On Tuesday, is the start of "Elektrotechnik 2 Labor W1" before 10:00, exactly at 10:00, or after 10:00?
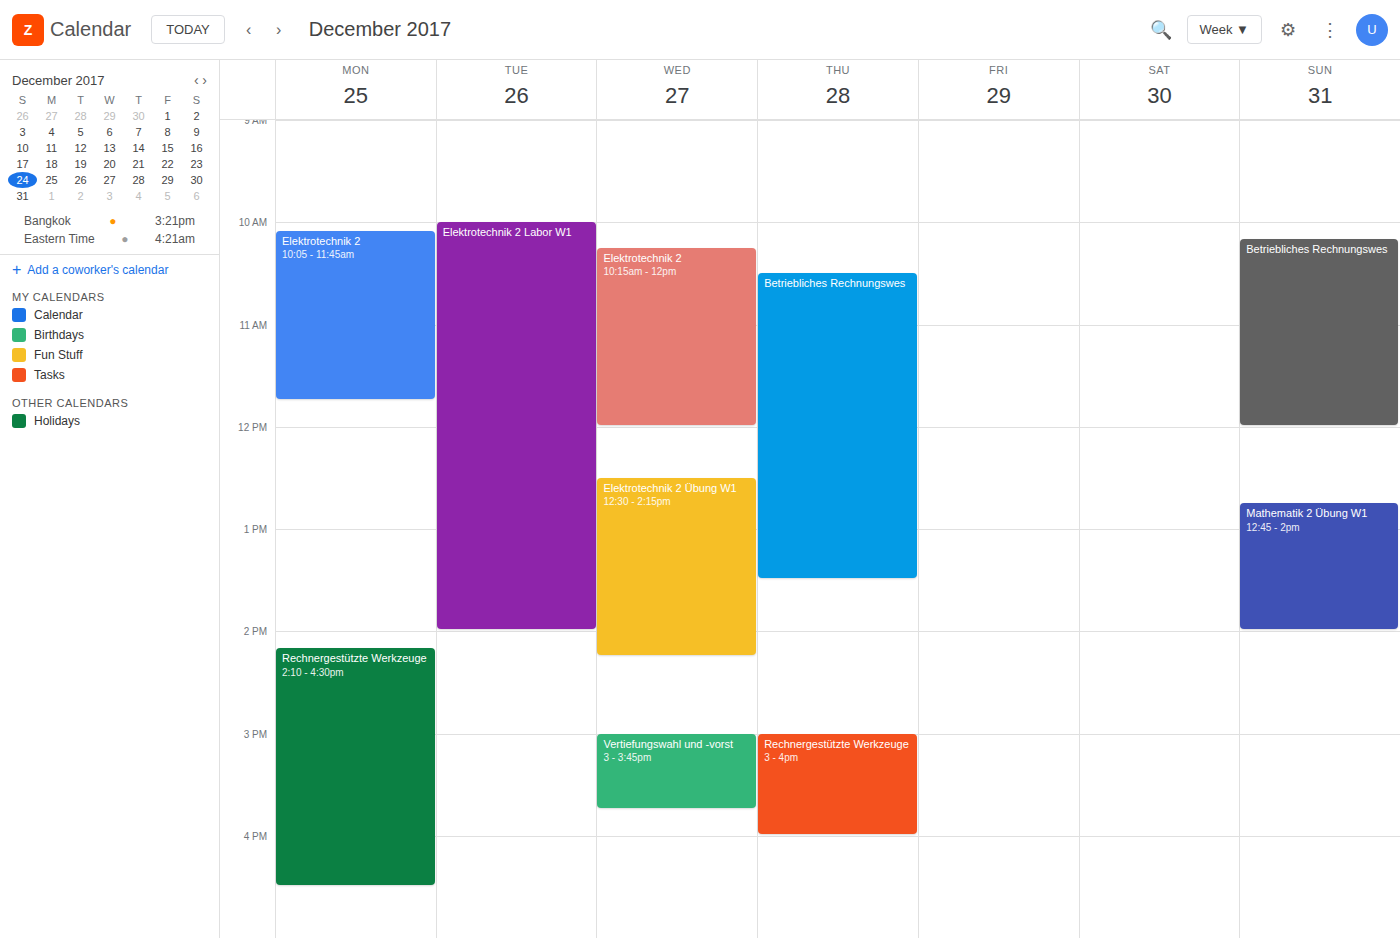
10:00 -- exactly at 10:00, on the 10:00 line.